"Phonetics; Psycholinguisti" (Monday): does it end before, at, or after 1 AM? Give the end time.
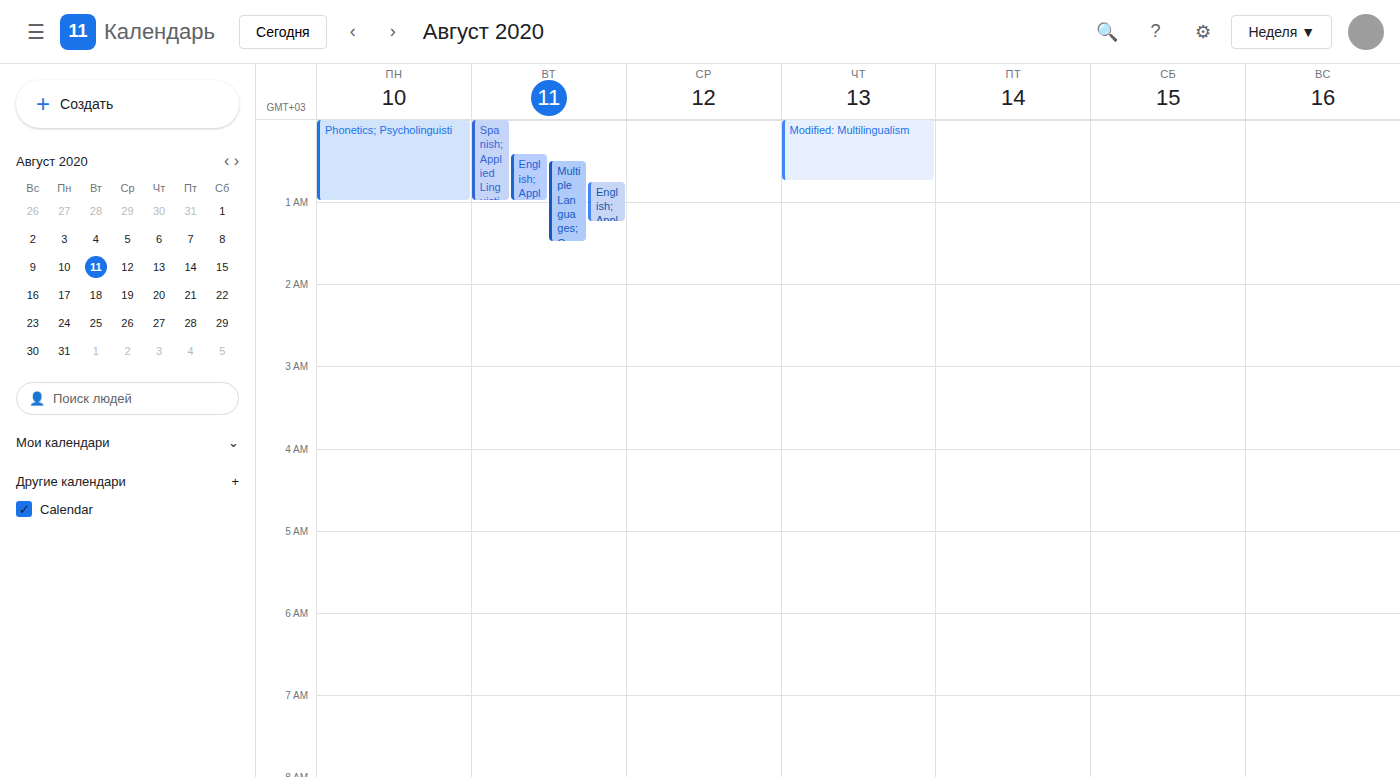
1:00 AM -- exactly at 1 AM, on the 1 AM line.